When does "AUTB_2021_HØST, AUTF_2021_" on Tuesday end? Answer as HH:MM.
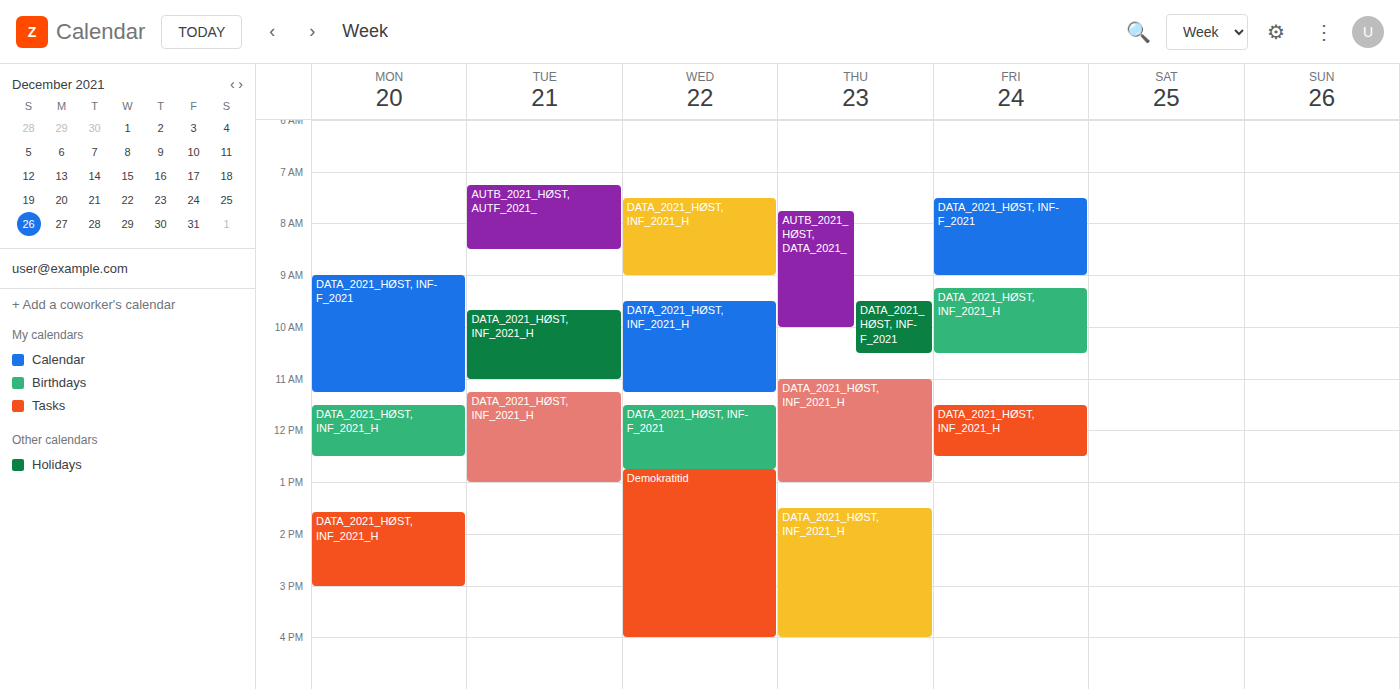
08:30